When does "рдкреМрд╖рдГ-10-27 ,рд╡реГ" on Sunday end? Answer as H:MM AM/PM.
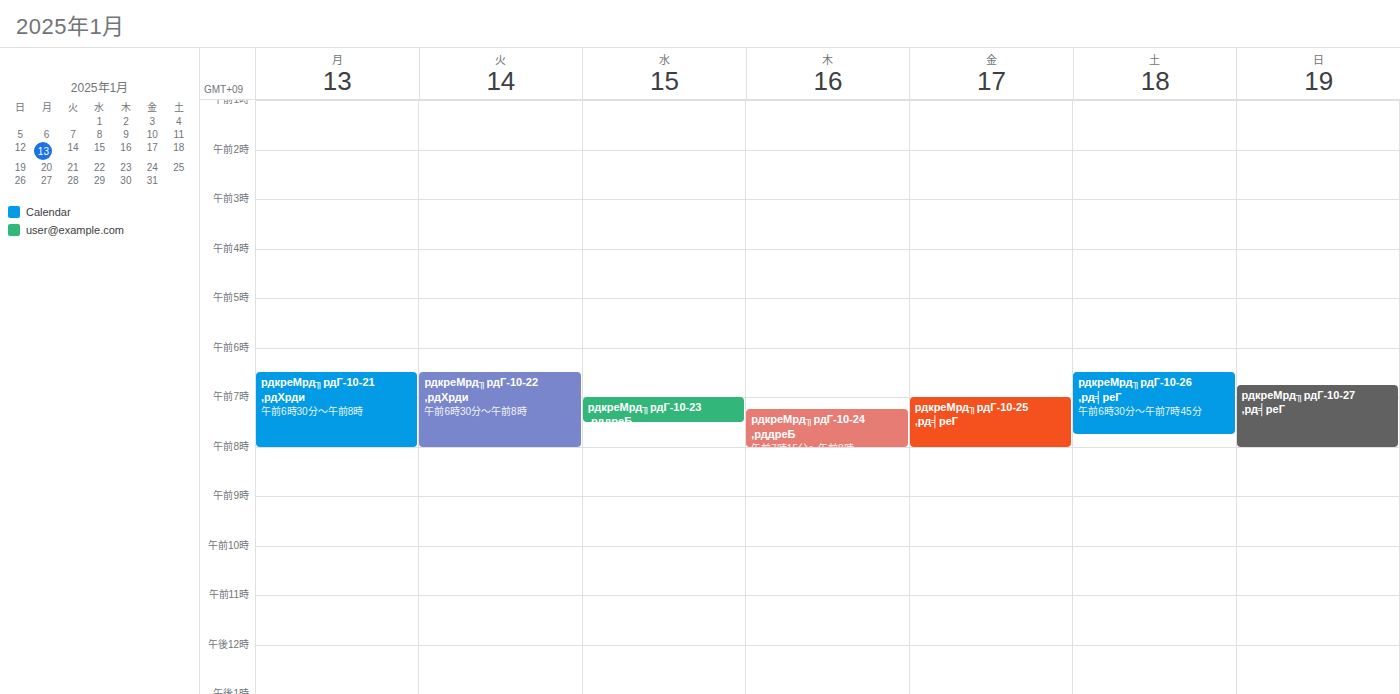
8:00 AM